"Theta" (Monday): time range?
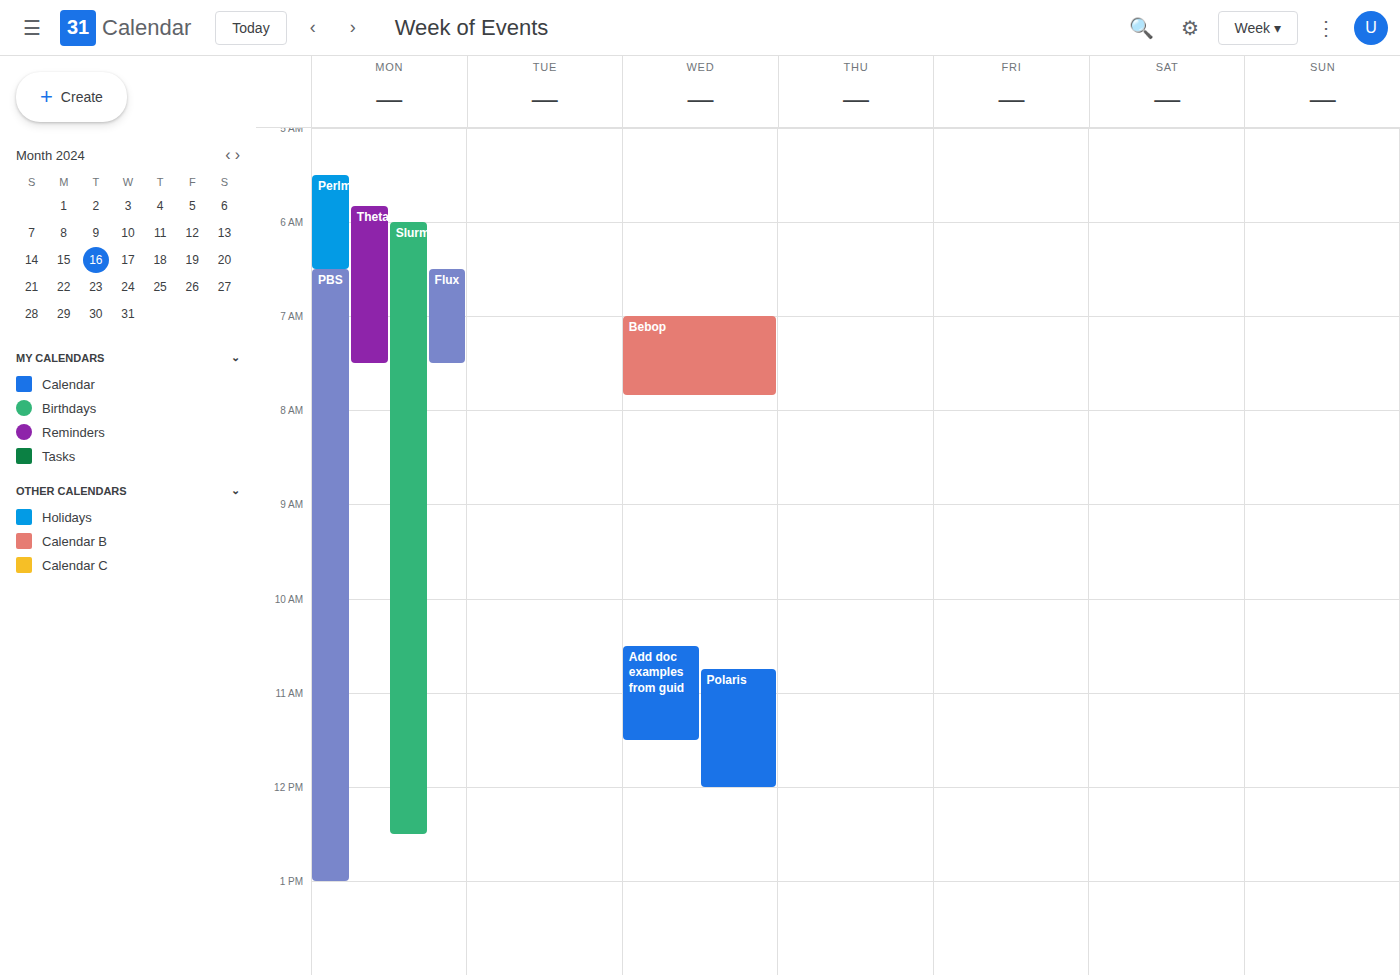
05:50 to 07:30